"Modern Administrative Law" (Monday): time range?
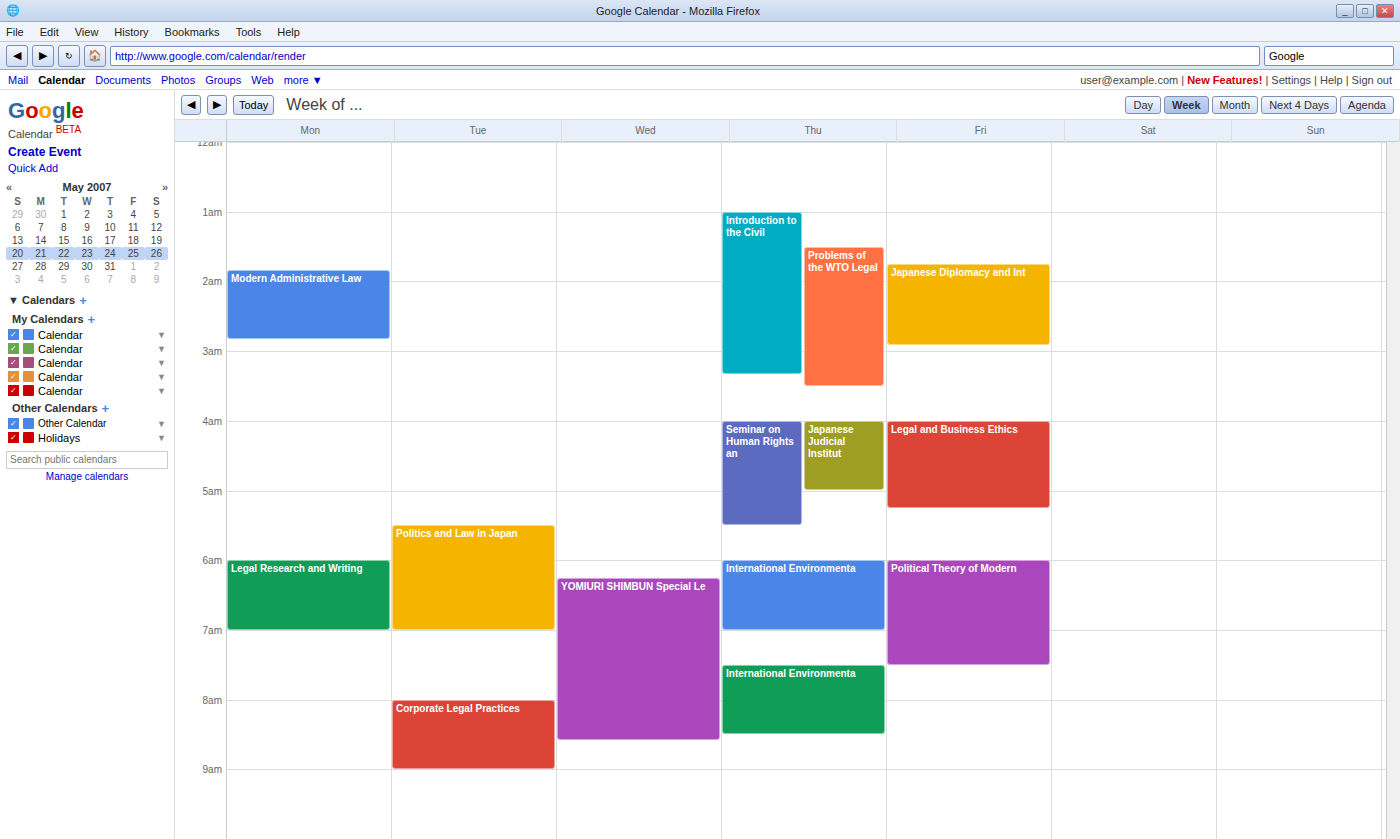
1:50 AM to 2:50 AM